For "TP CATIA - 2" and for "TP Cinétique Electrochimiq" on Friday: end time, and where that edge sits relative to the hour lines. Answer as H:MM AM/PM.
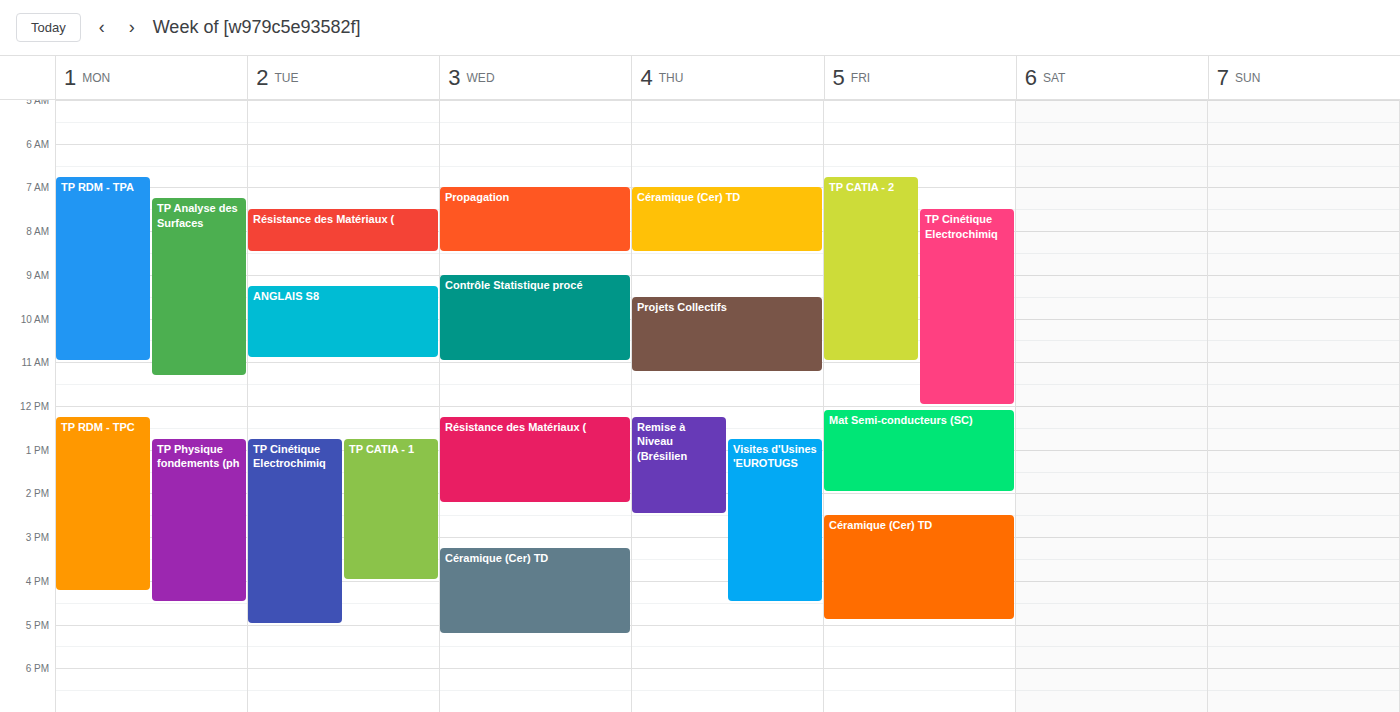
"TP CATIA - 2": 11:00 AM, exactly on the 11 AM line. "TP Cinétique Electrochimiq": 12:00 PM, exactly on the 12 PM line.